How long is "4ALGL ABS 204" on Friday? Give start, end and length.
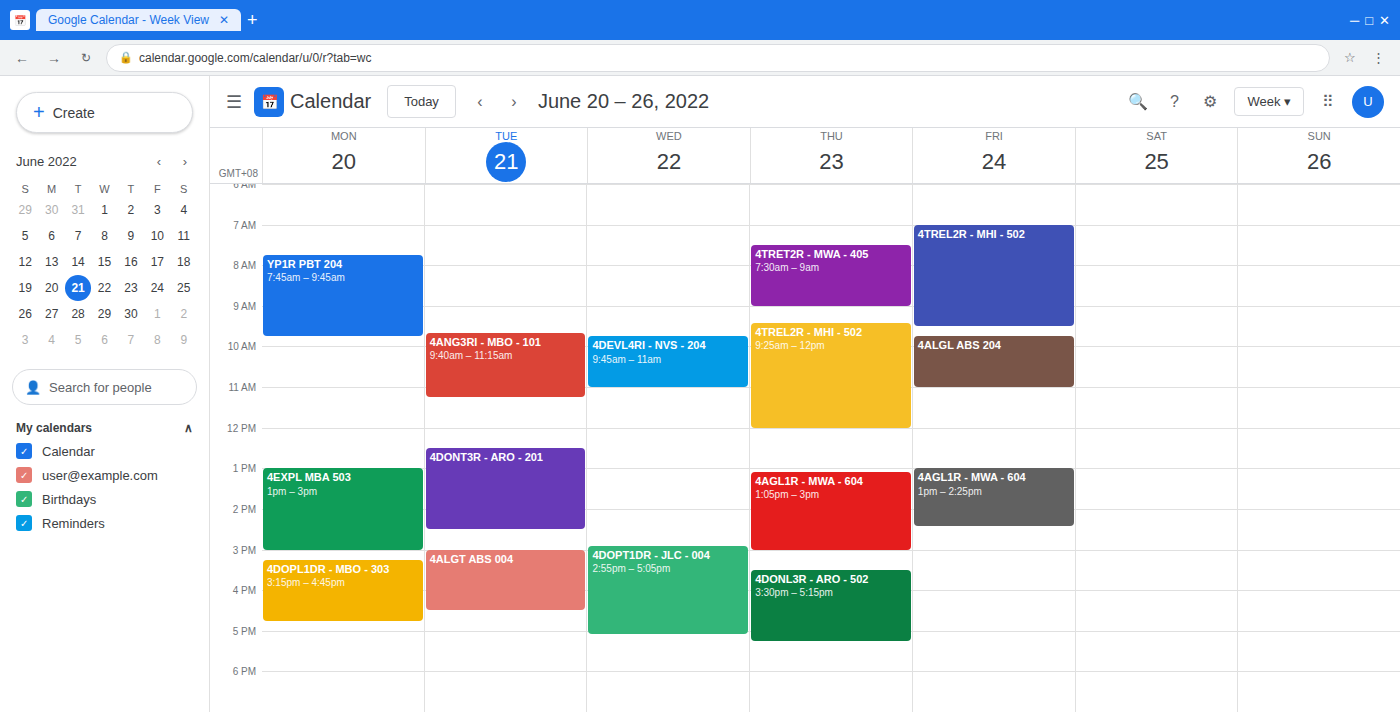
9:45 AM to 11:00 AM, 1 hour 15 minutes